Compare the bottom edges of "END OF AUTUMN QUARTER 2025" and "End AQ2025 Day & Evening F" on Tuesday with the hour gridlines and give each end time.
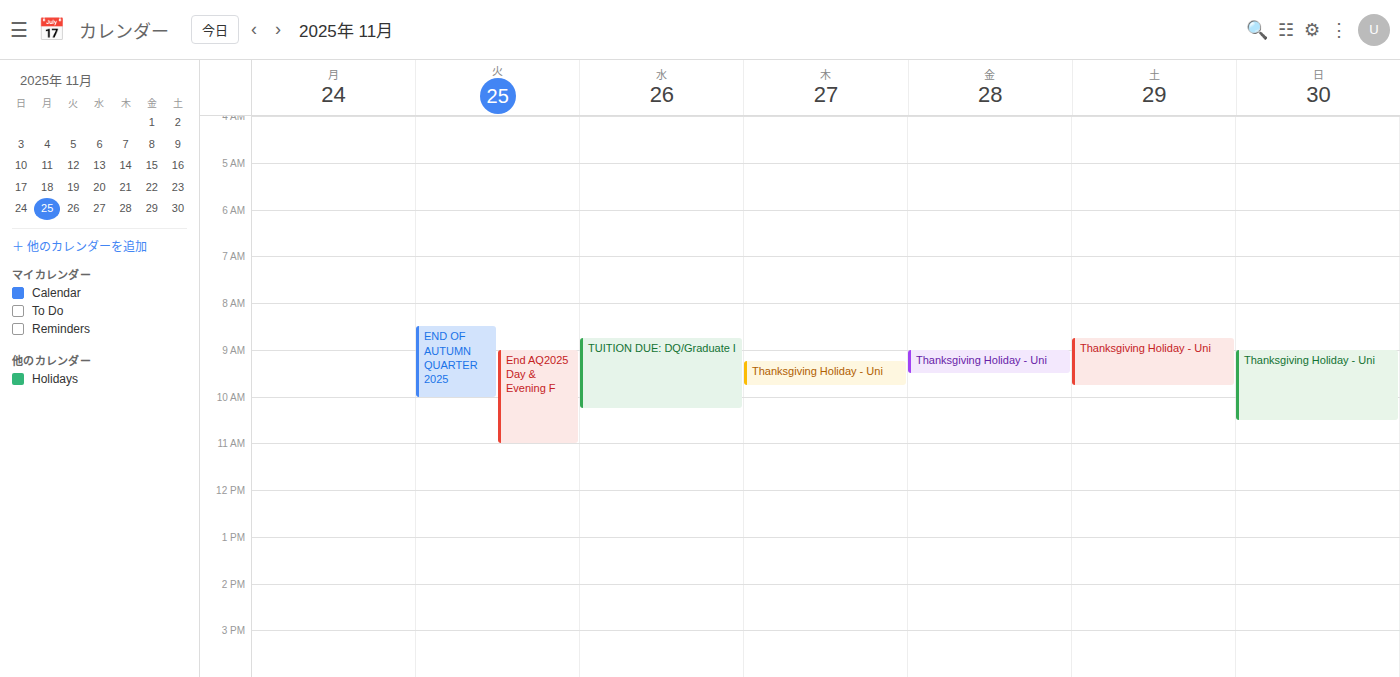
"END OF AUTUMN QUARTER 2025": 10:00 AM, exactly on the 10 AM line. "End AQ2025 Day & Evening F": 11:00 AM, exactly on the 11 AM line.